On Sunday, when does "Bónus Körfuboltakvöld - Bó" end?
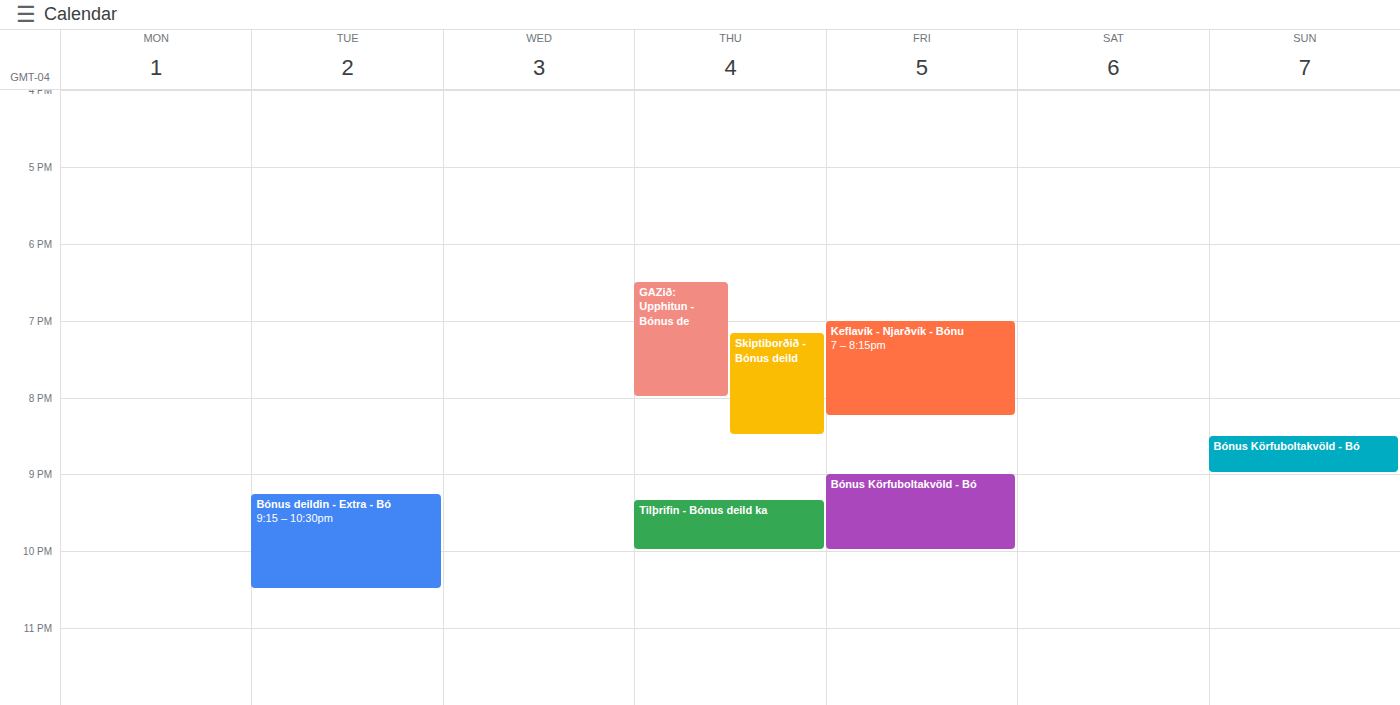
9:00 PM